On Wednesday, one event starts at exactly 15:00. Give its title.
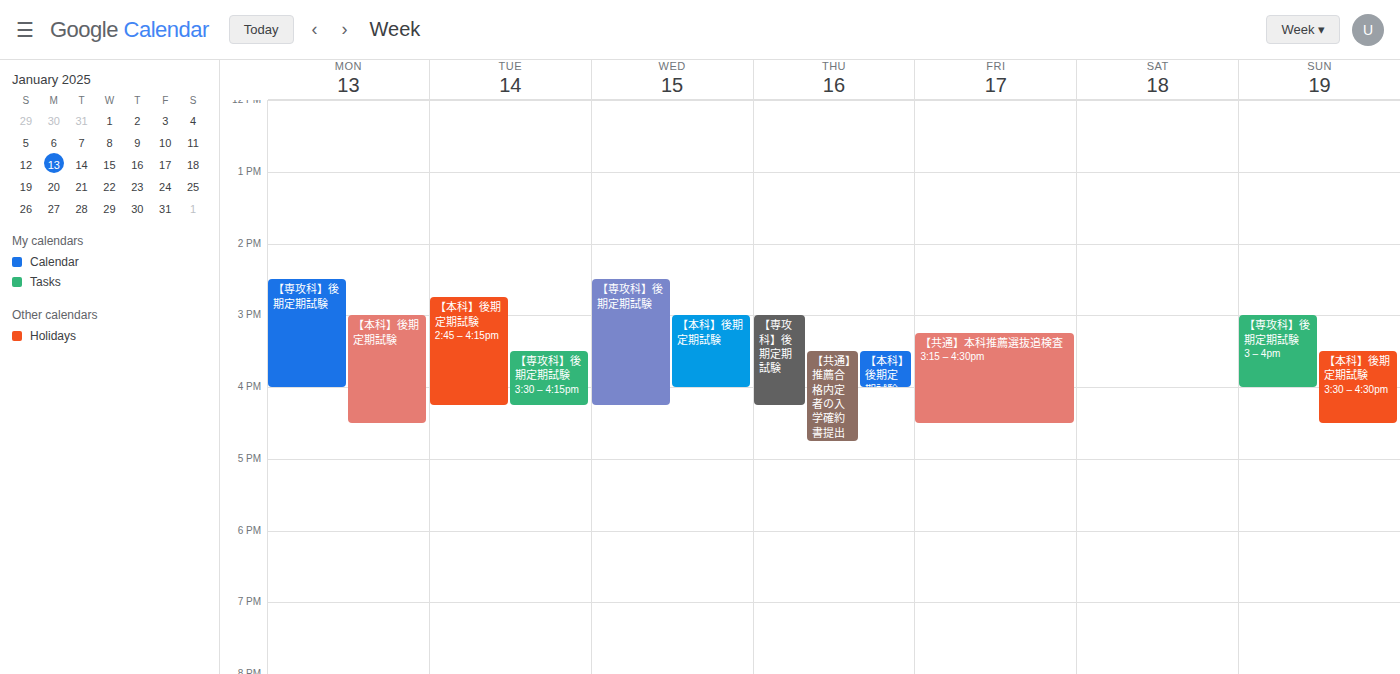
"【本科】後期定期試験"